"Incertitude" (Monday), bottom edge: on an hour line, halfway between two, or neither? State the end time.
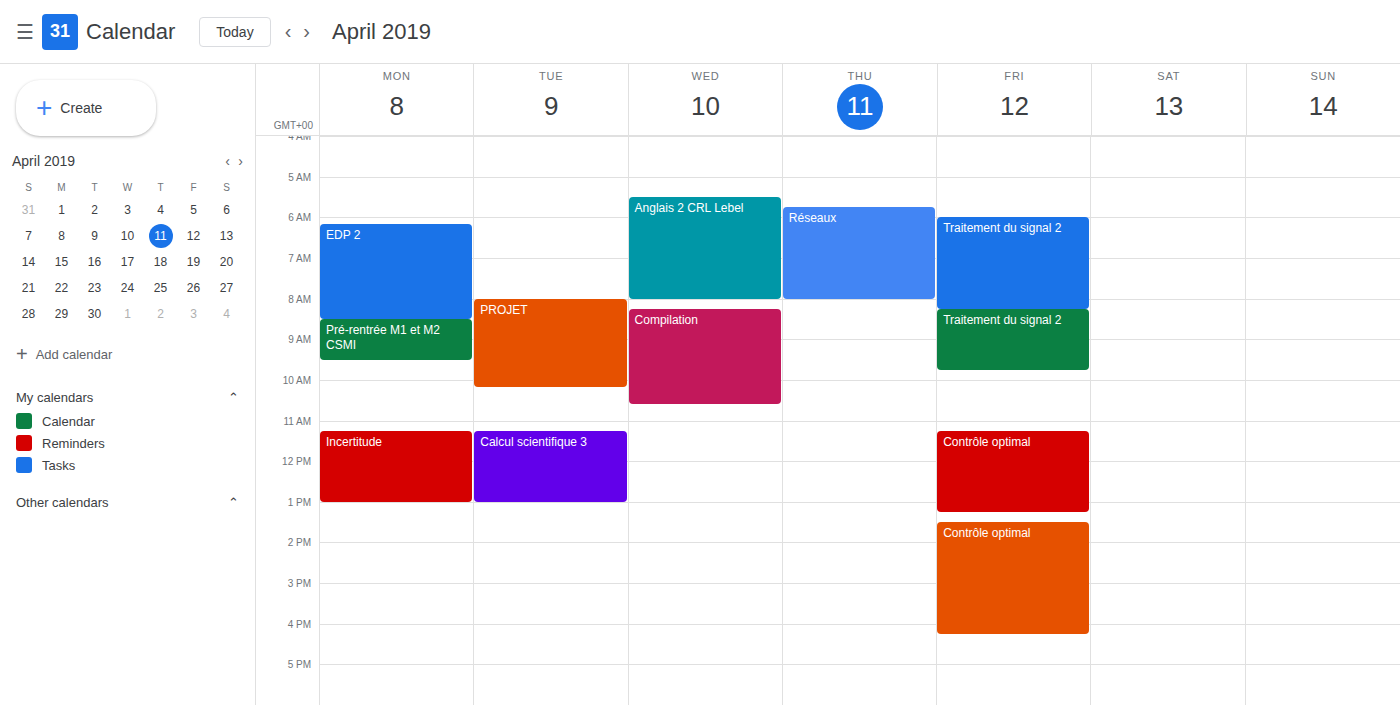
1:00 PM -- exactly on the 1 PM line.